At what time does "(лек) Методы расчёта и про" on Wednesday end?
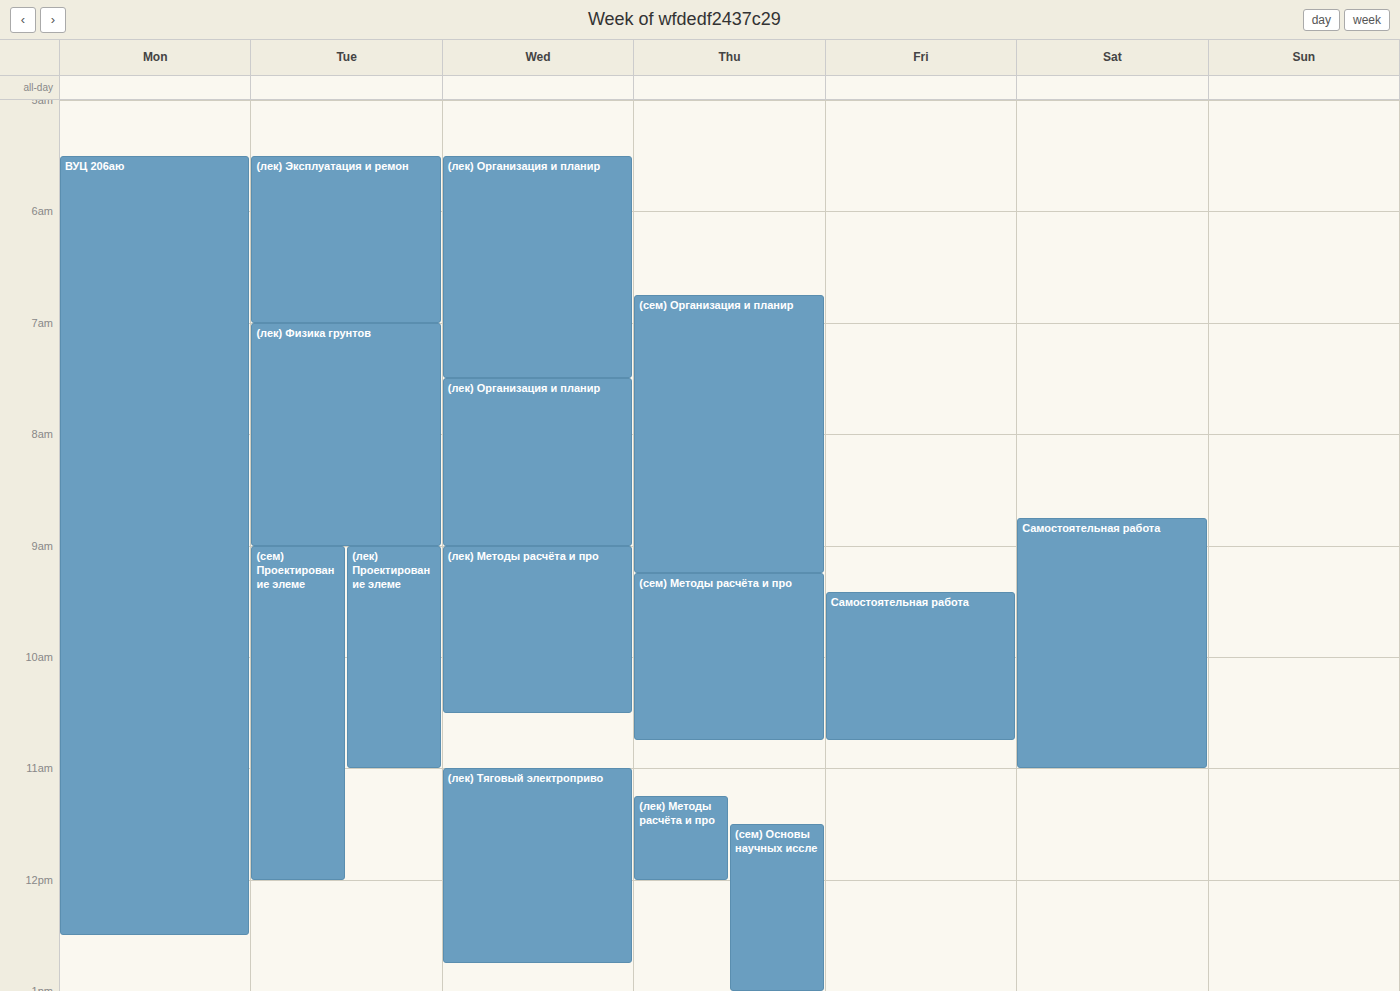
10:30 AM